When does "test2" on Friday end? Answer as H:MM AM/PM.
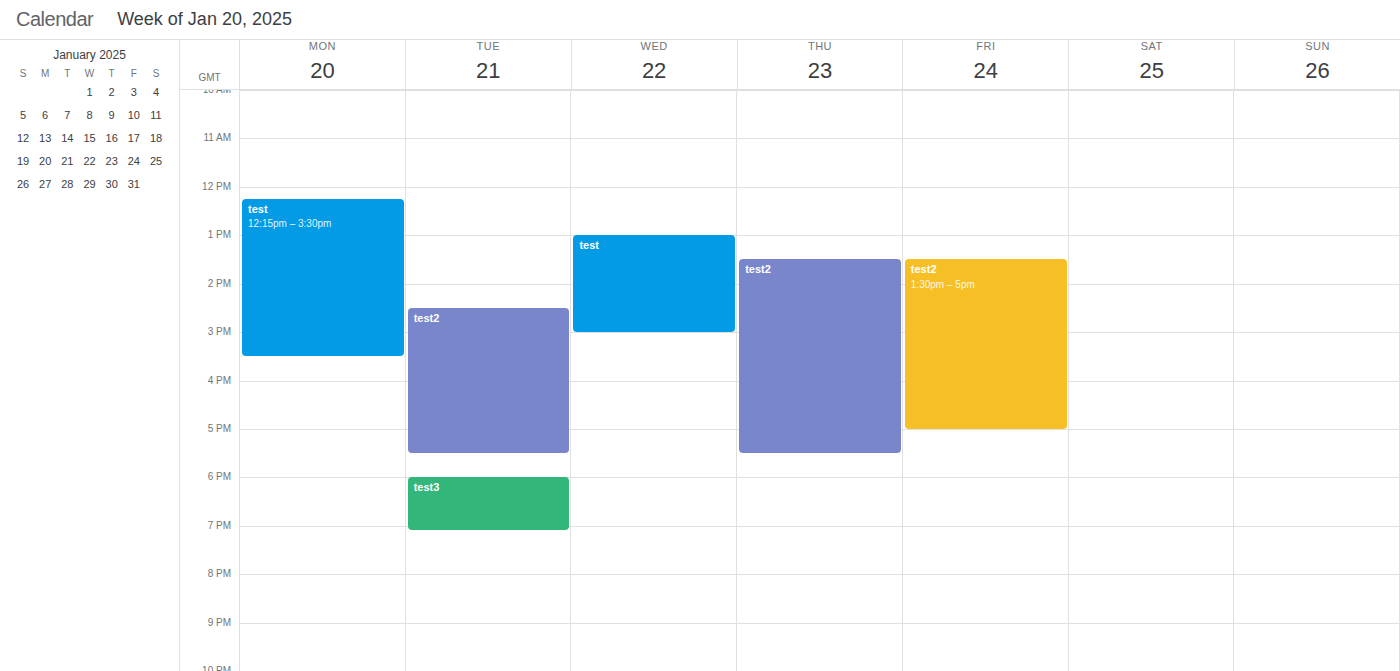
5:00 PM